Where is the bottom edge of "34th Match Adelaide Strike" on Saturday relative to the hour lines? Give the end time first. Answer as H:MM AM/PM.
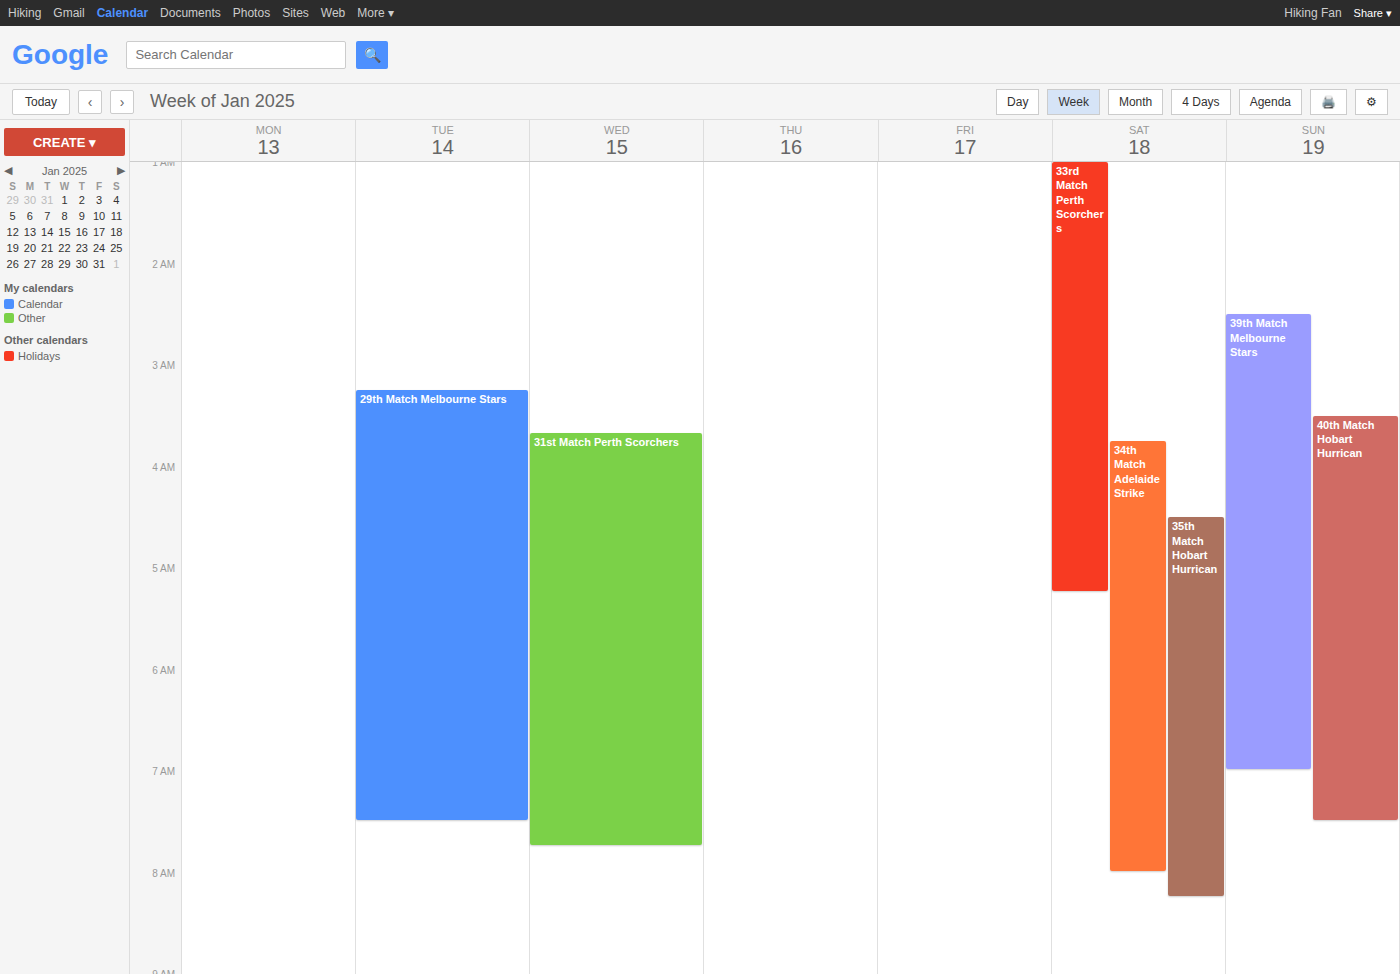
8:00 AM -- exactly on the 8 AM line.